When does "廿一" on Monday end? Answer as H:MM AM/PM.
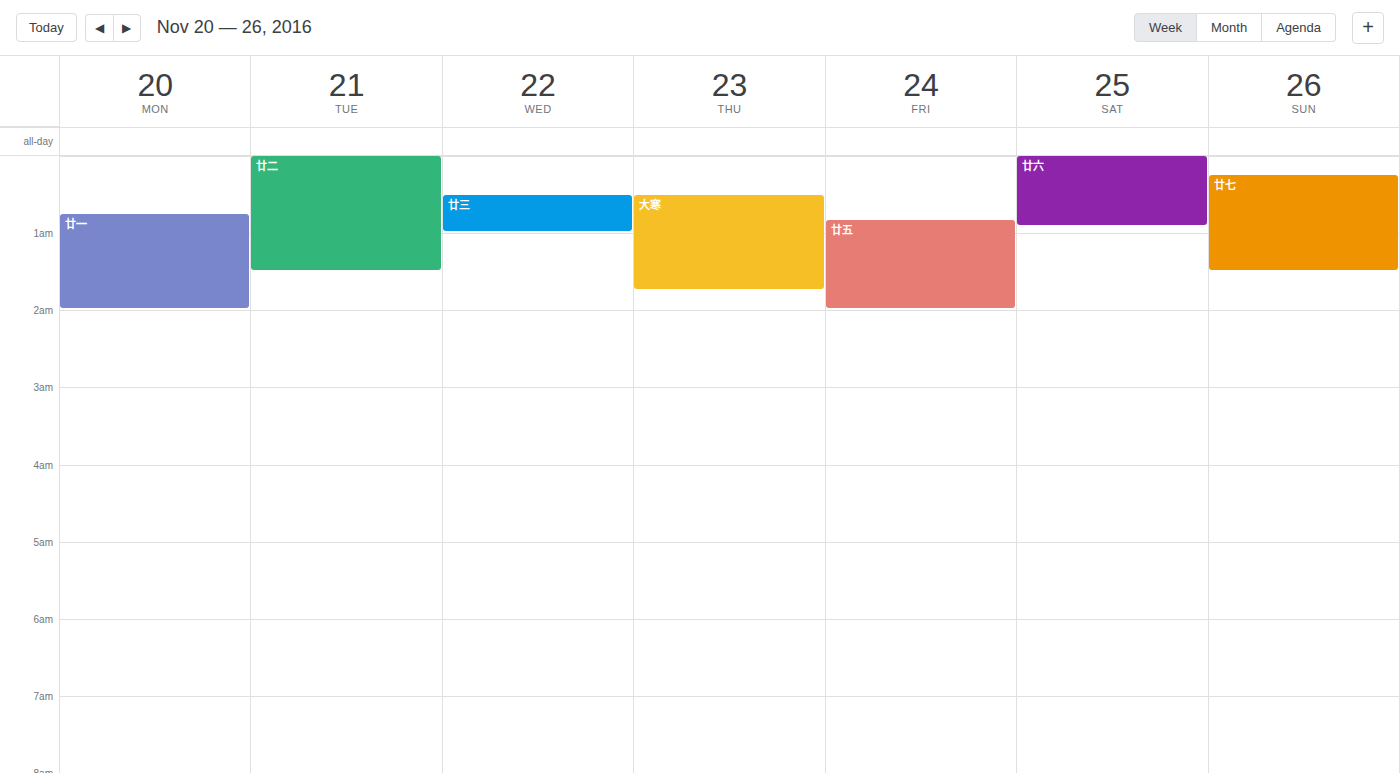
2:00 AM